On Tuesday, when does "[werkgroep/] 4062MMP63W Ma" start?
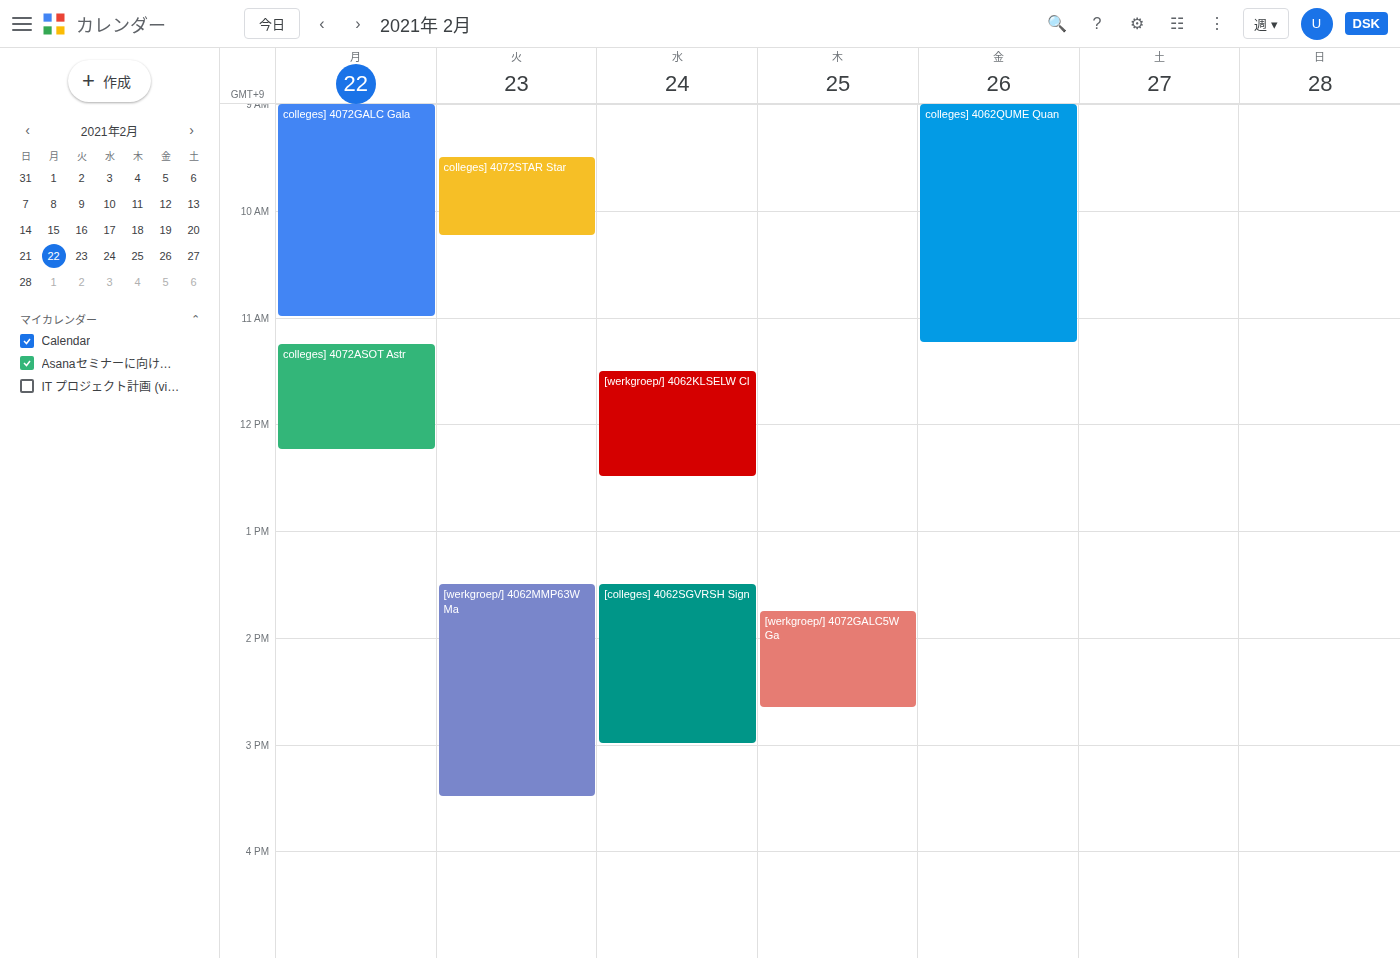
1:30 PM